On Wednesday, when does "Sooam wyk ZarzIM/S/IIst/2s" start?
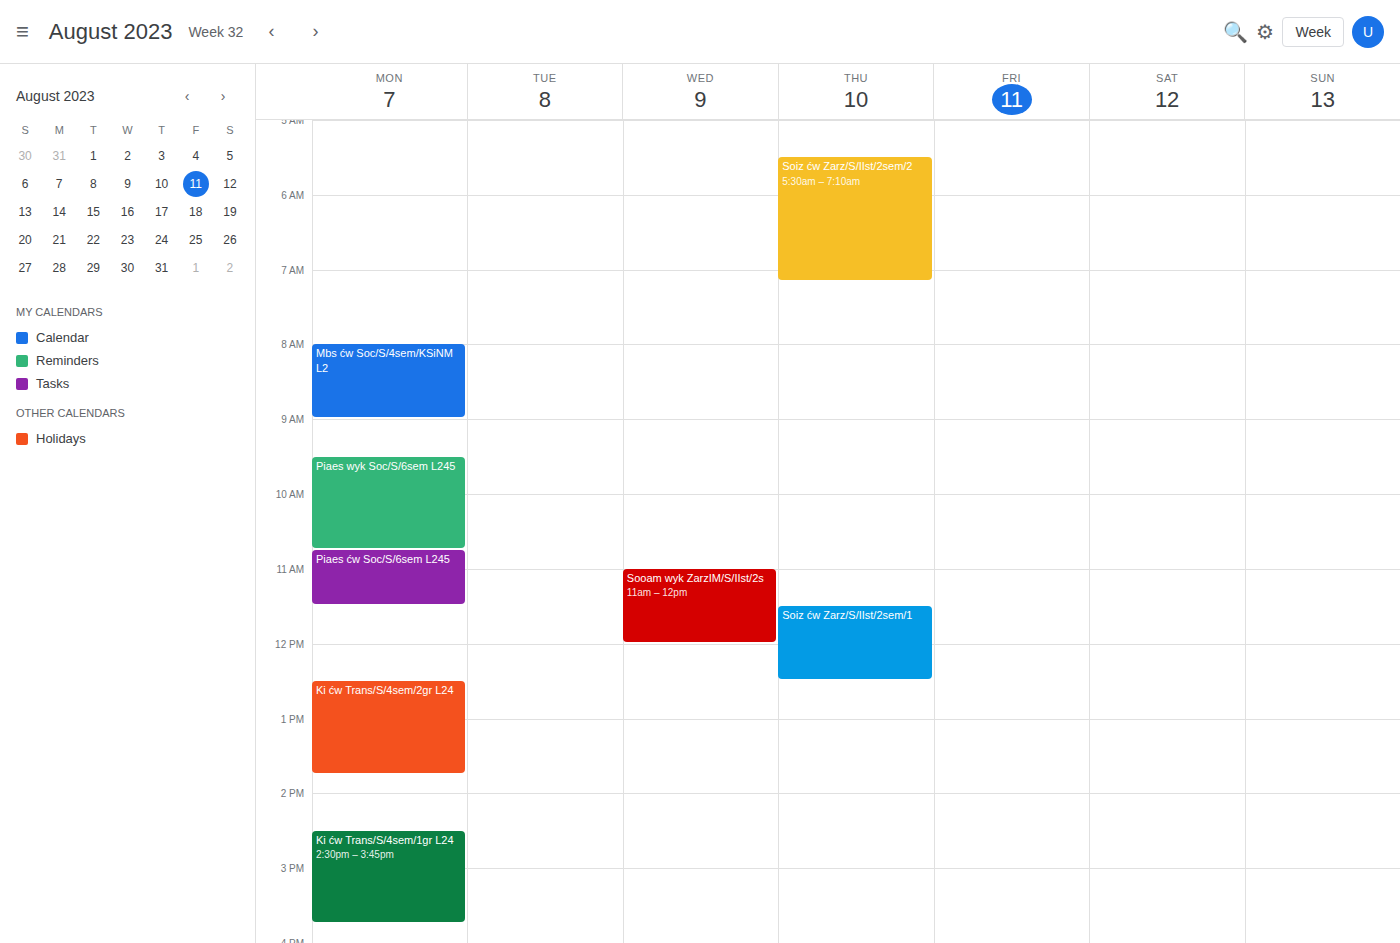
11:00 AM